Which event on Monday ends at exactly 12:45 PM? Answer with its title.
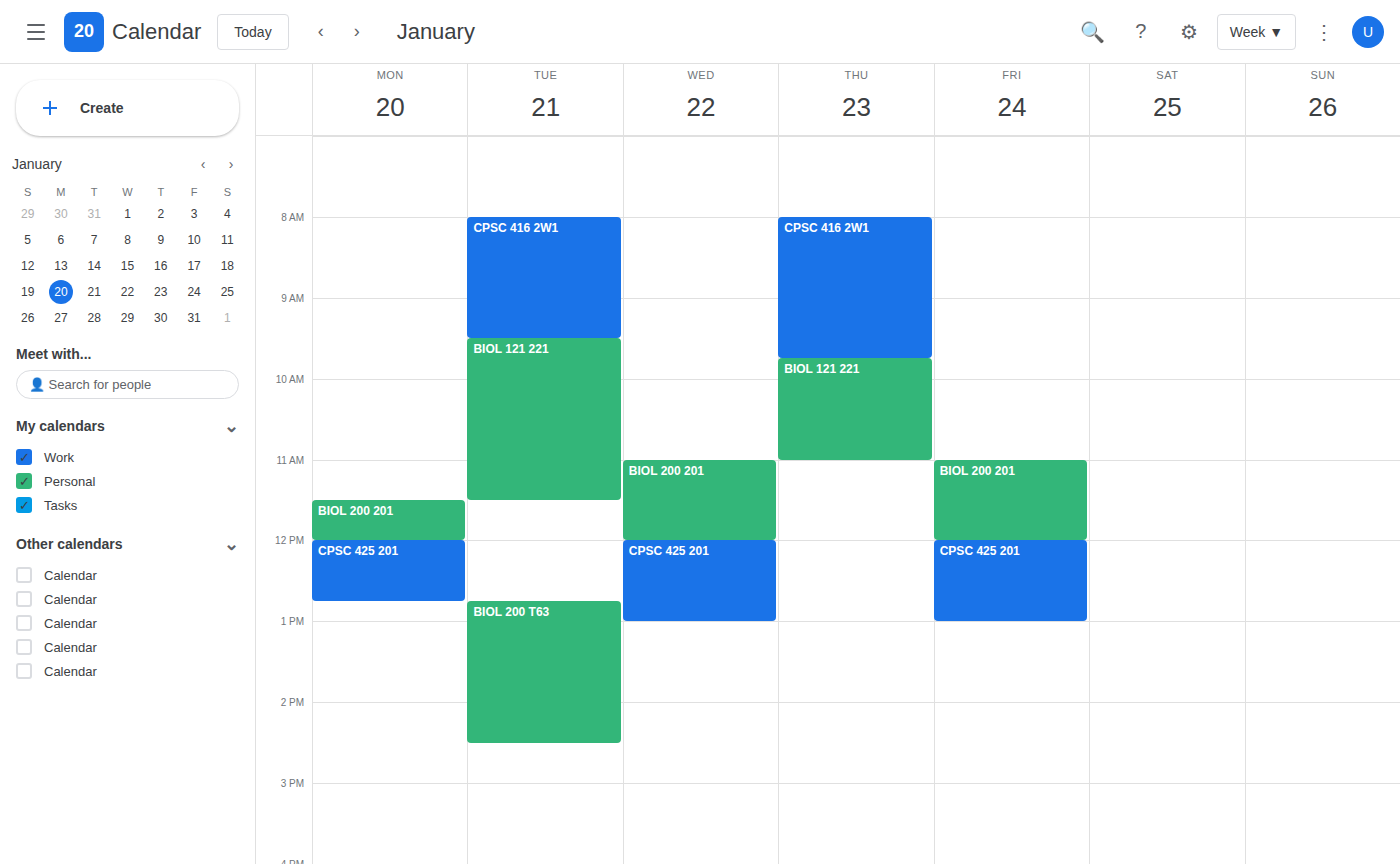
"CPSC 425 201"